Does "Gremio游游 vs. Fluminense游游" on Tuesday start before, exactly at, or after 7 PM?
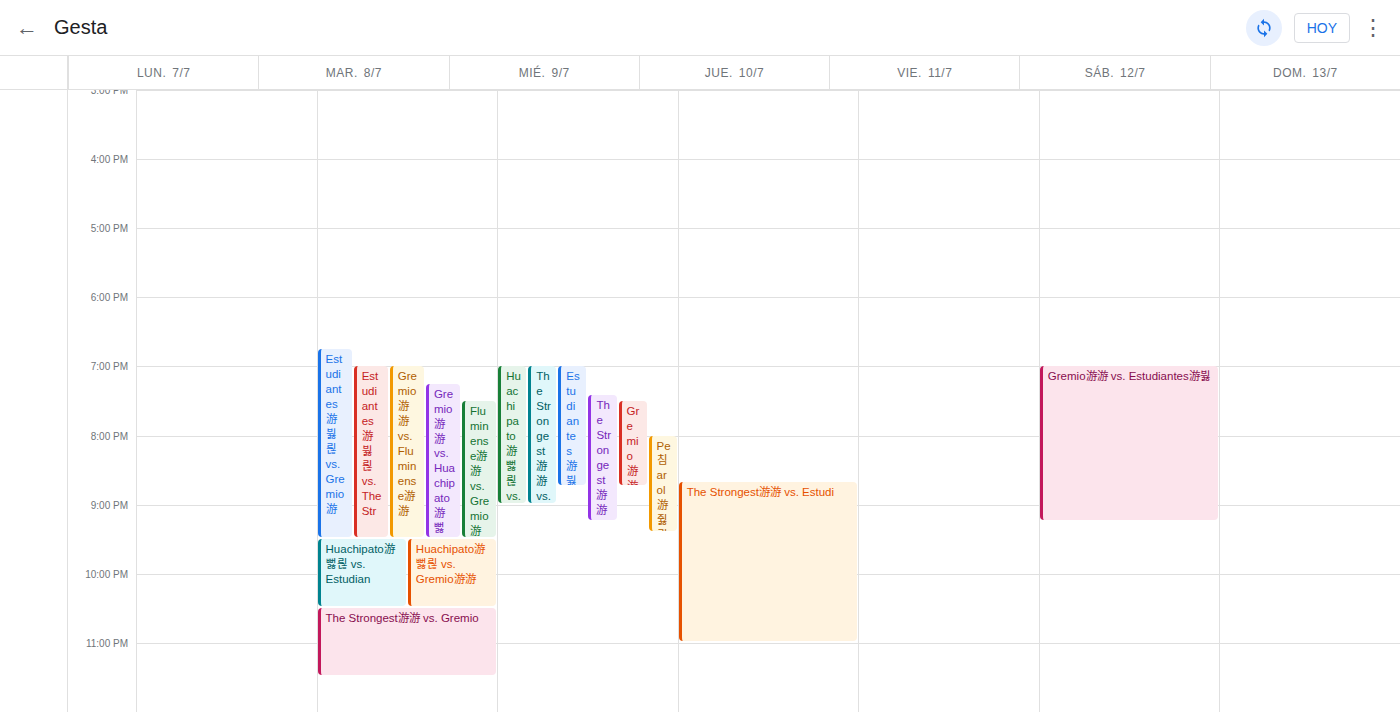
7:00 PM -- exactly at 7 PM, on the 7 PM line.